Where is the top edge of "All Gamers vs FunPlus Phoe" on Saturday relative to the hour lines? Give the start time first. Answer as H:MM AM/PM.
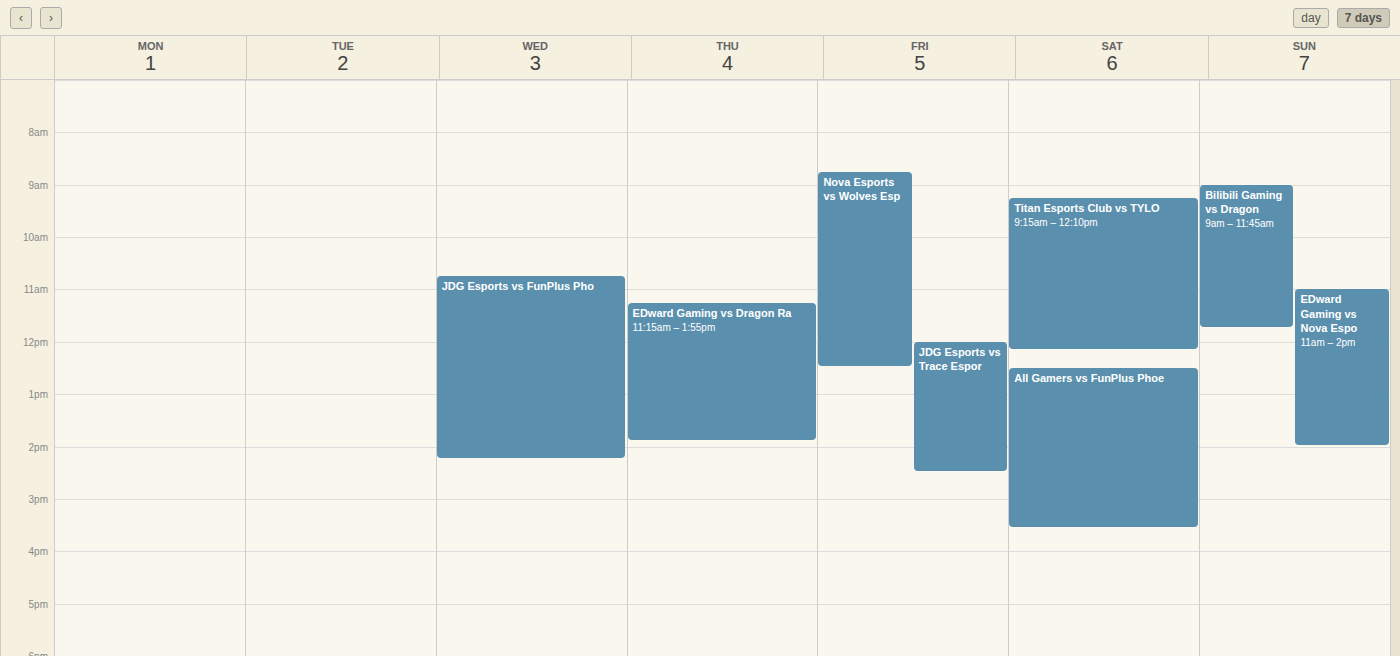
12:30 PM -- halfway between the 12 PM and 1 PM lines.